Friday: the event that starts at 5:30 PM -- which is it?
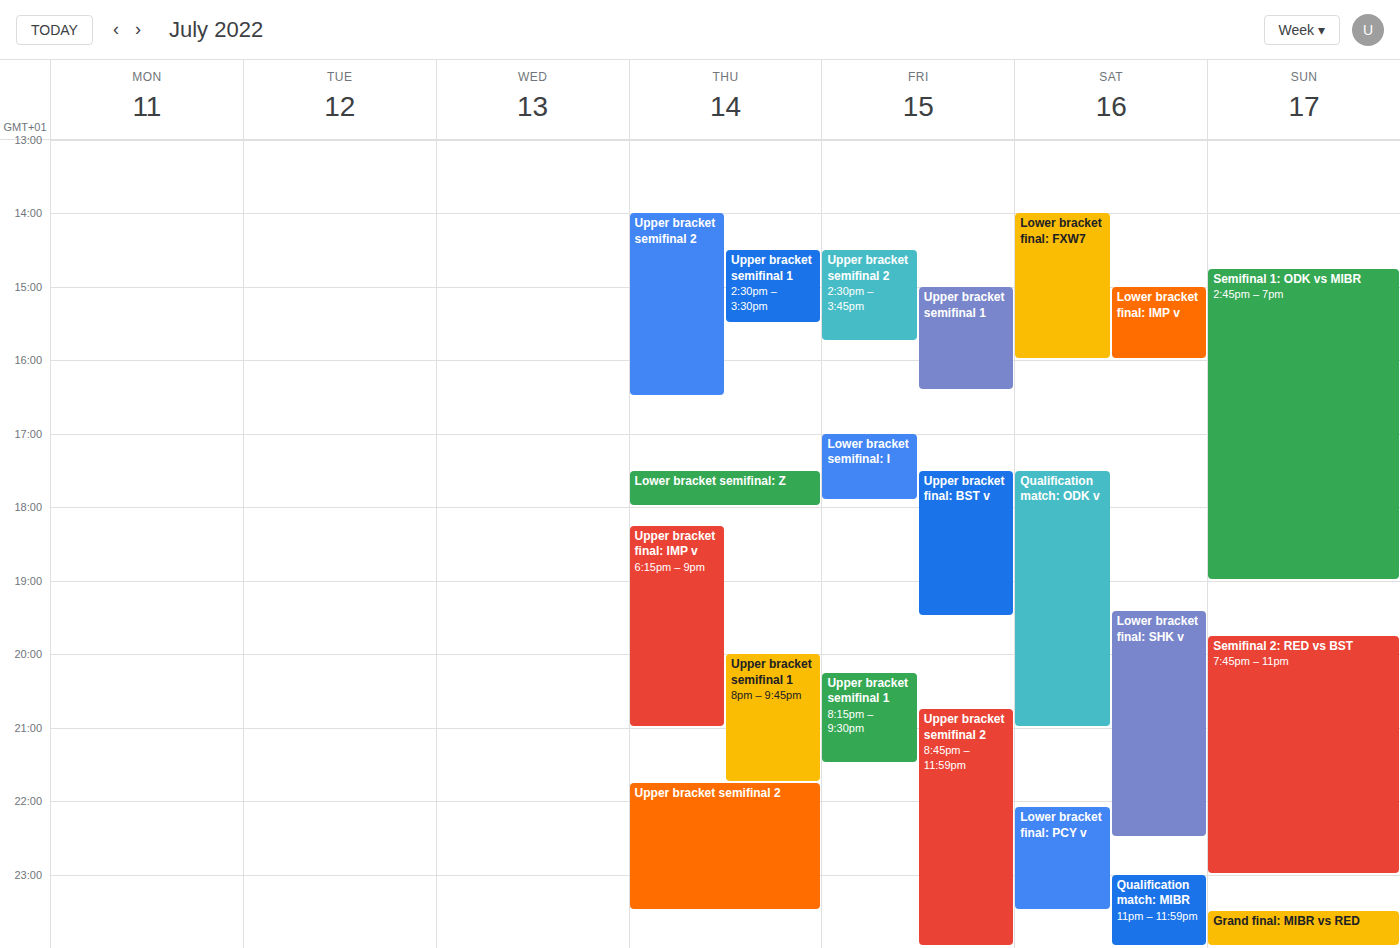
"Upper bracket final: BST v"